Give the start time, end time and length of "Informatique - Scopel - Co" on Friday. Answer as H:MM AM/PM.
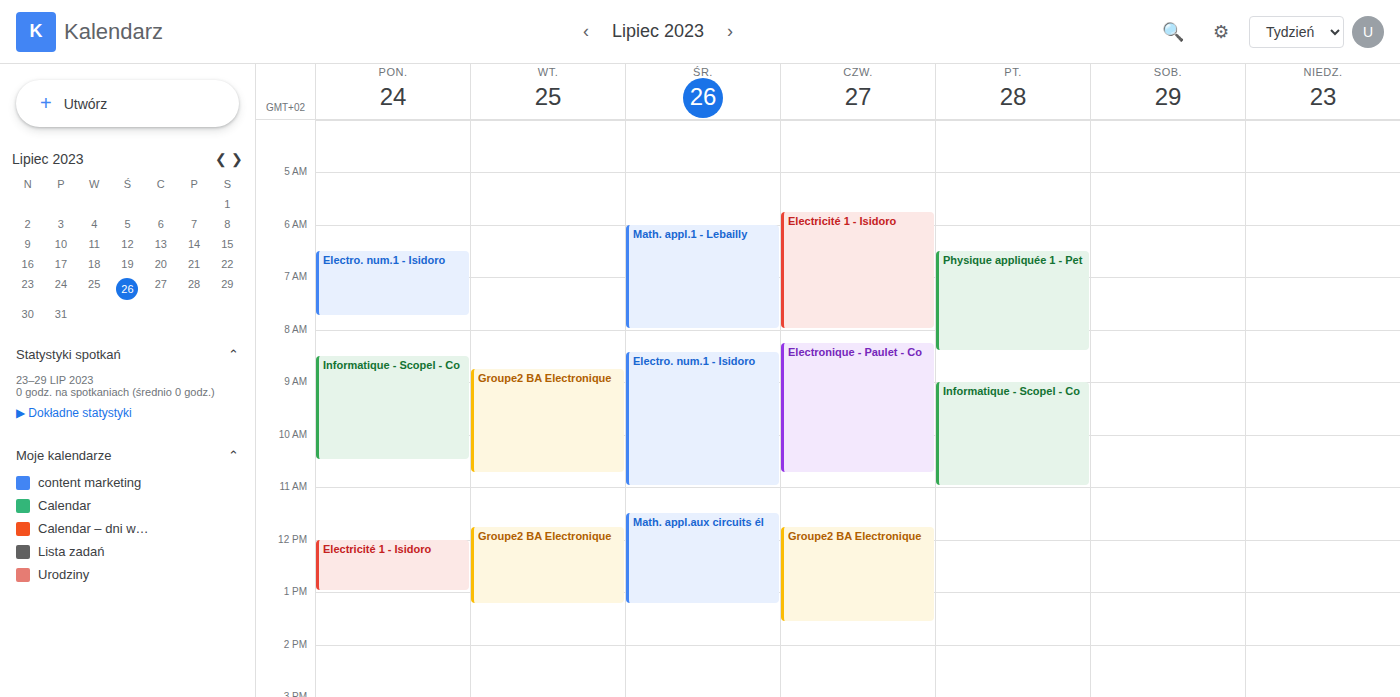
9:00 AM to 11:00 AM, 2 hours